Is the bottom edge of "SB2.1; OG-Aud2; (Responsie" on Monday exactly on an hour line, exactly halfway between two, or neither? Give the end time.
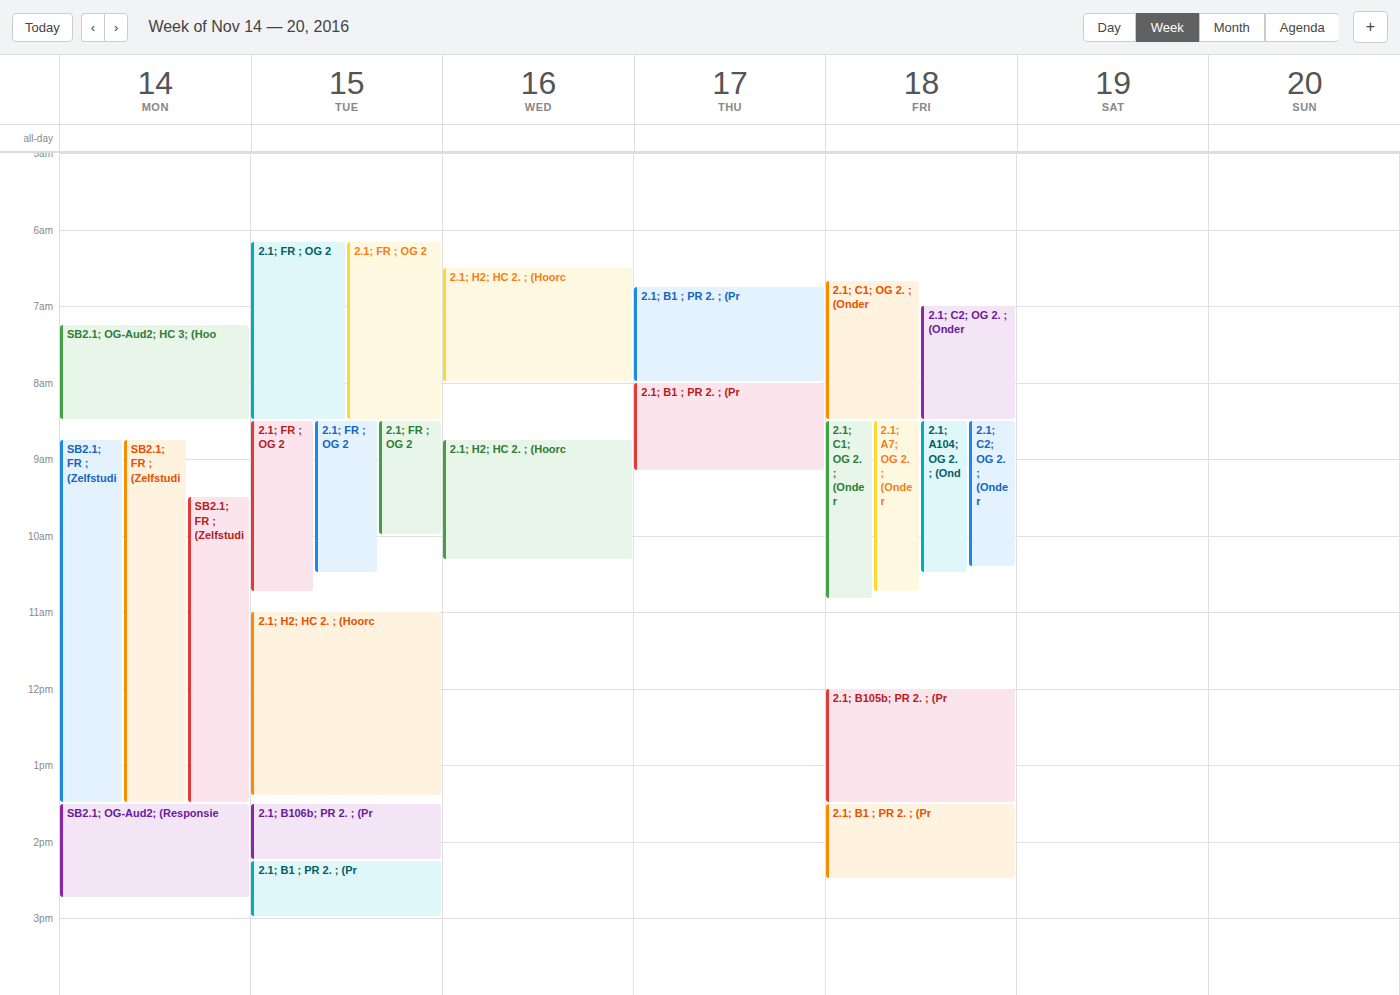
2:45 PM -- neither: three quarters of the way from the 2 PM line to the 3 PM line.